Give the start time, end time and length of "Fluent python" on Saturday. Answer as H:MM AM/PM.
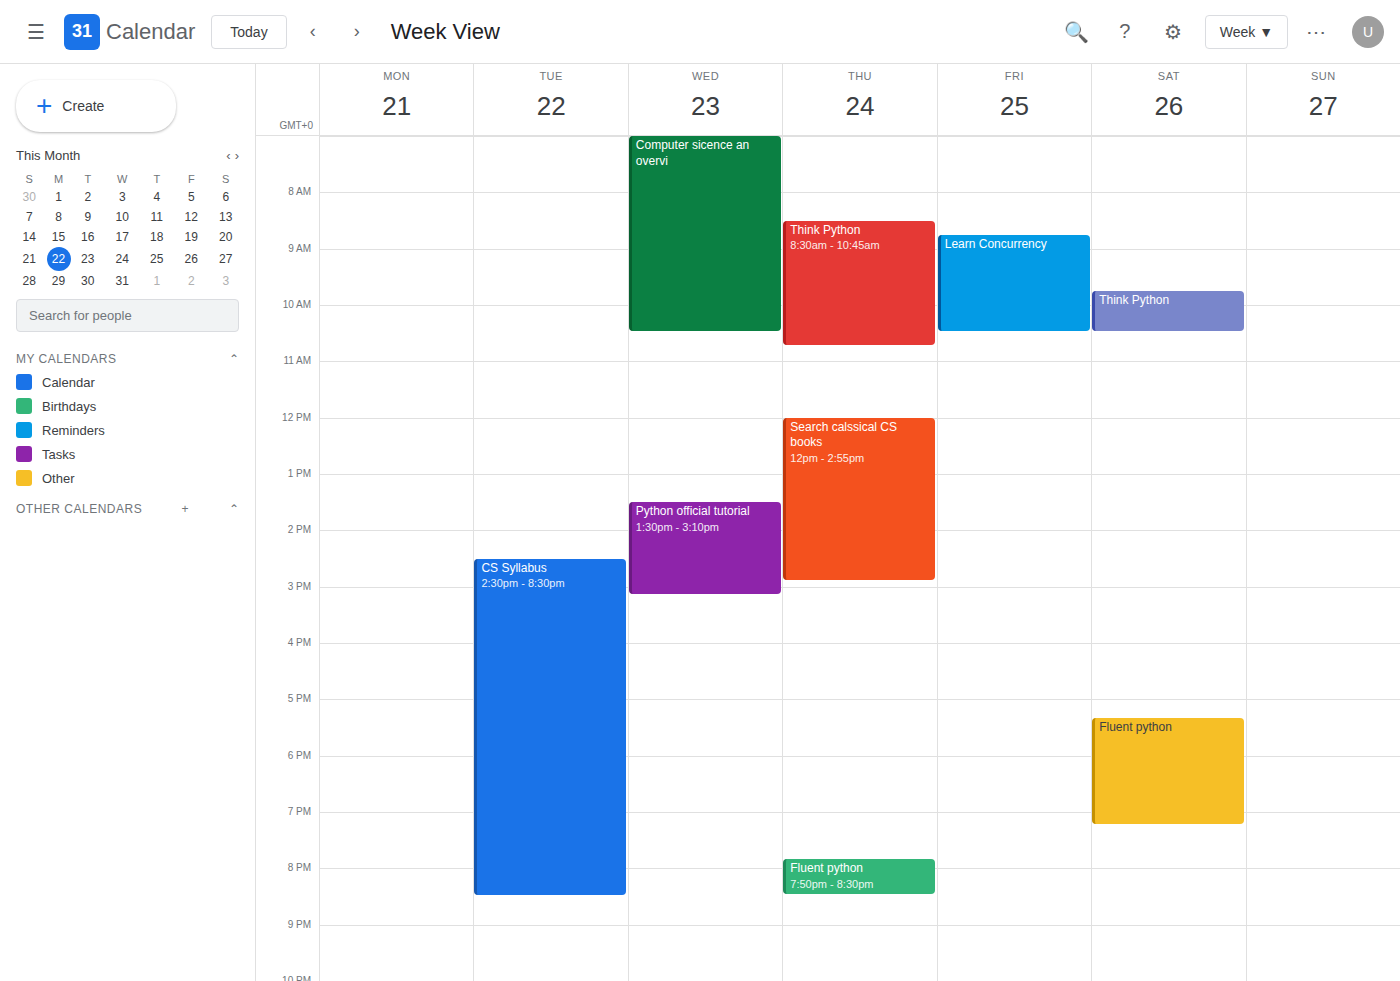
5:20 PM to 7:15 PM, 1 hour 55 minutes